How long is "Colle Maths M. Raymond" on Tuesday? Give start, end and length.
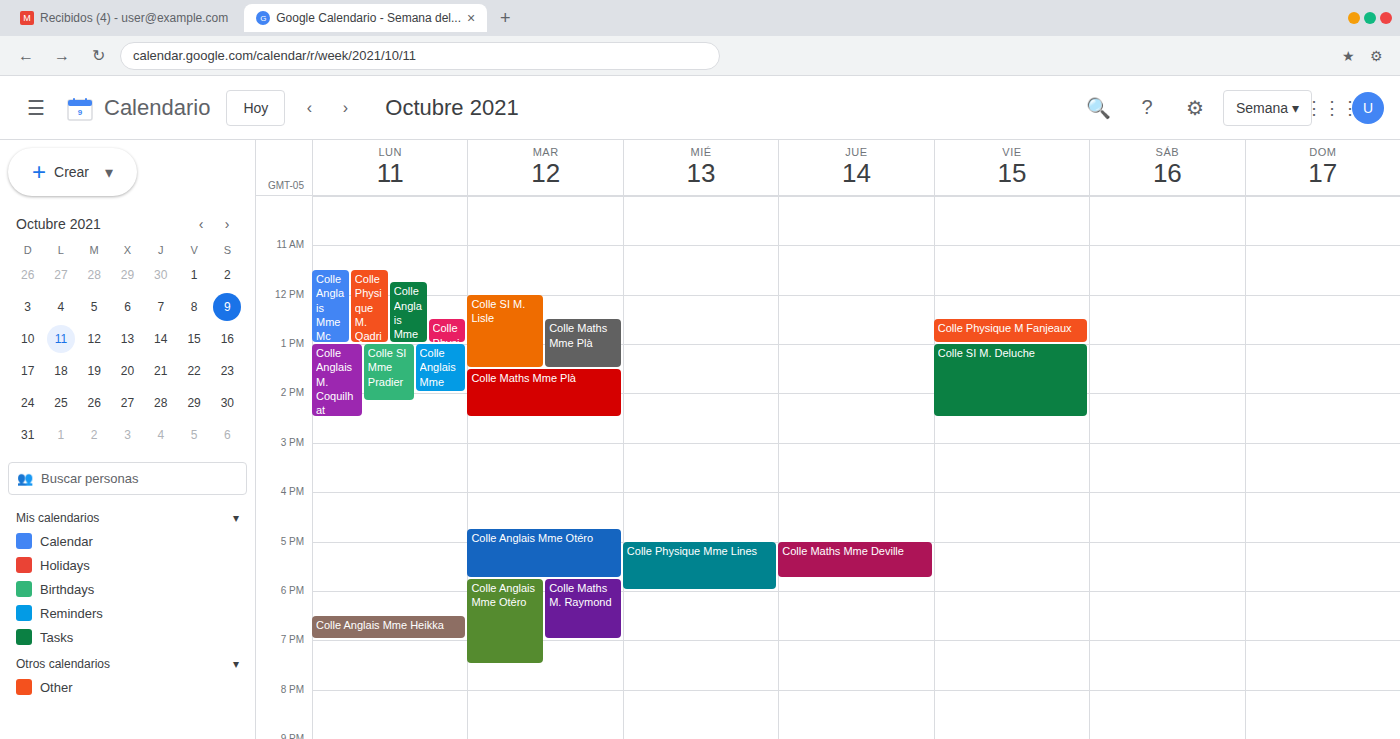
5:45 PM to 7:00 PM, 1 hour 15 minutes